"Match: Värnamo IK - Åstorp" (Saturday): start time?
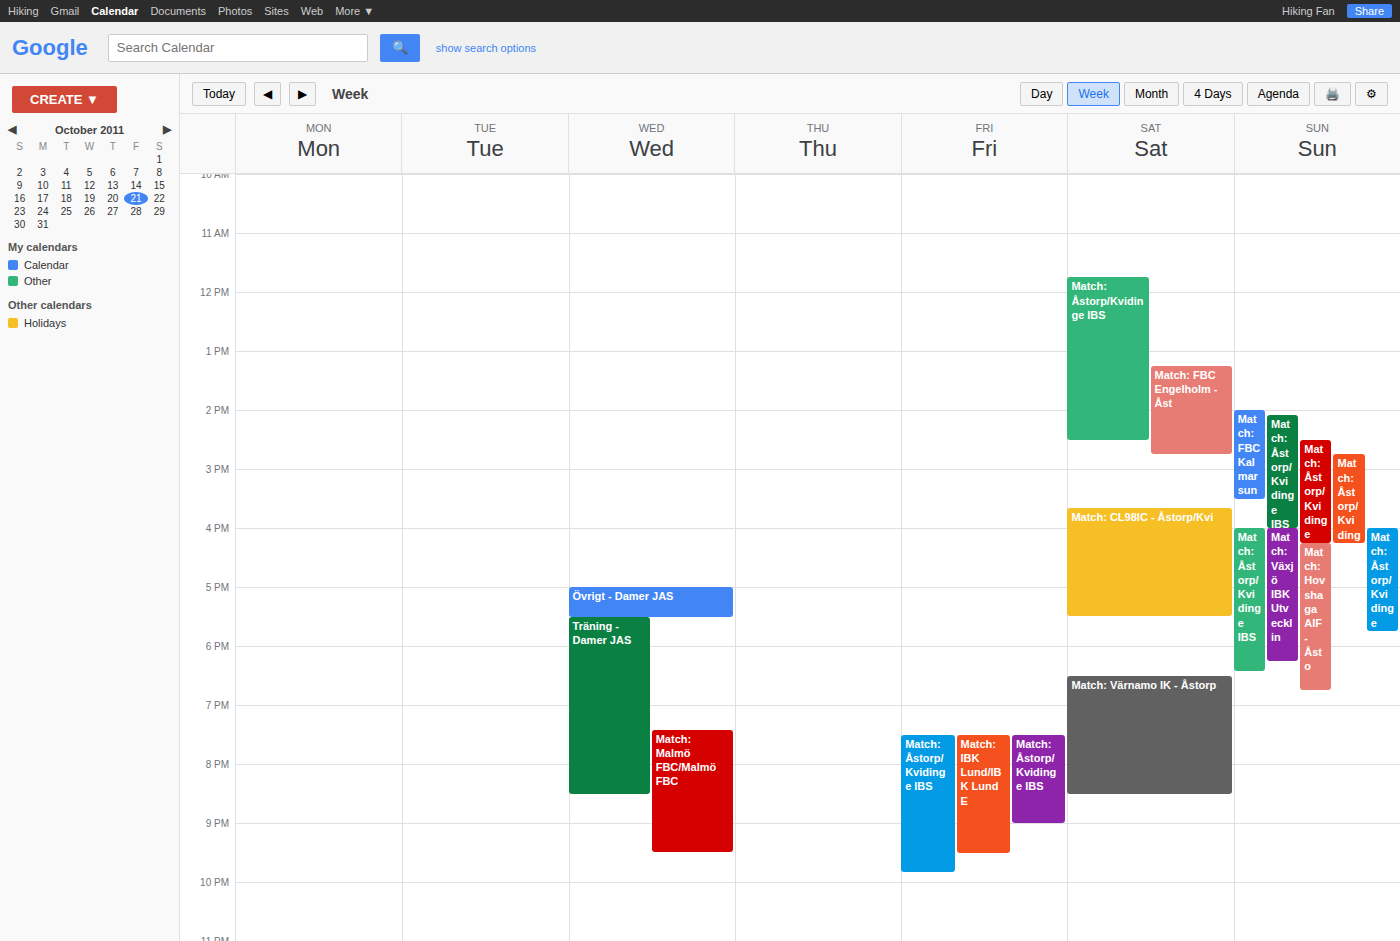
18:30